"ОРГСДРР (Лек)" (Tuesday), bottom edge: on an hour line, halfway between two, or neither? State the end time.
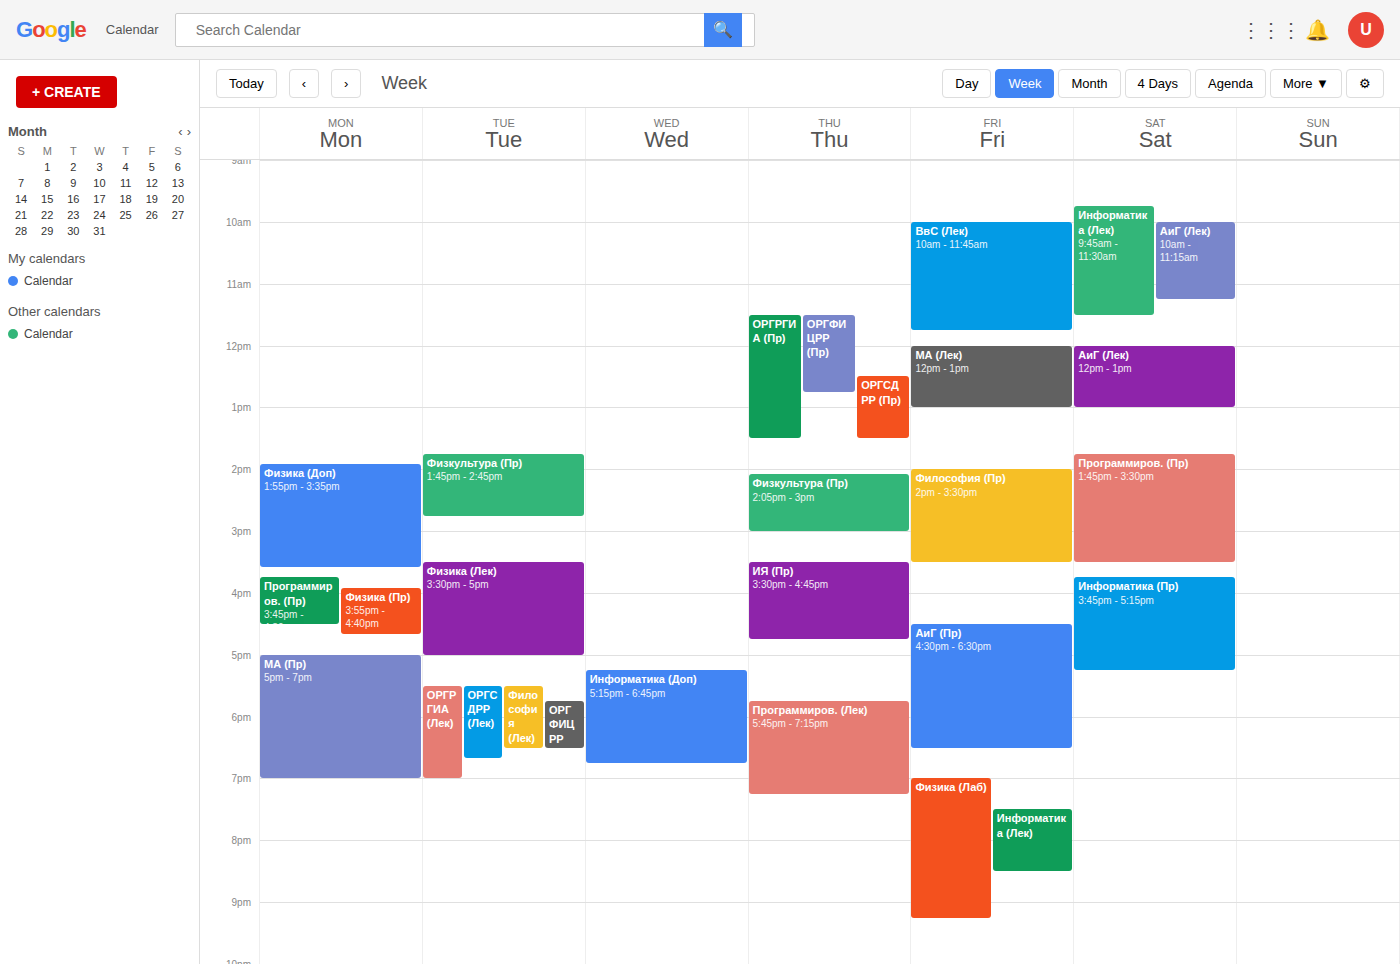
6:40 PM -- neither: 40 minutes below the 6 PM line and 20 minutes above the 7 PM line.